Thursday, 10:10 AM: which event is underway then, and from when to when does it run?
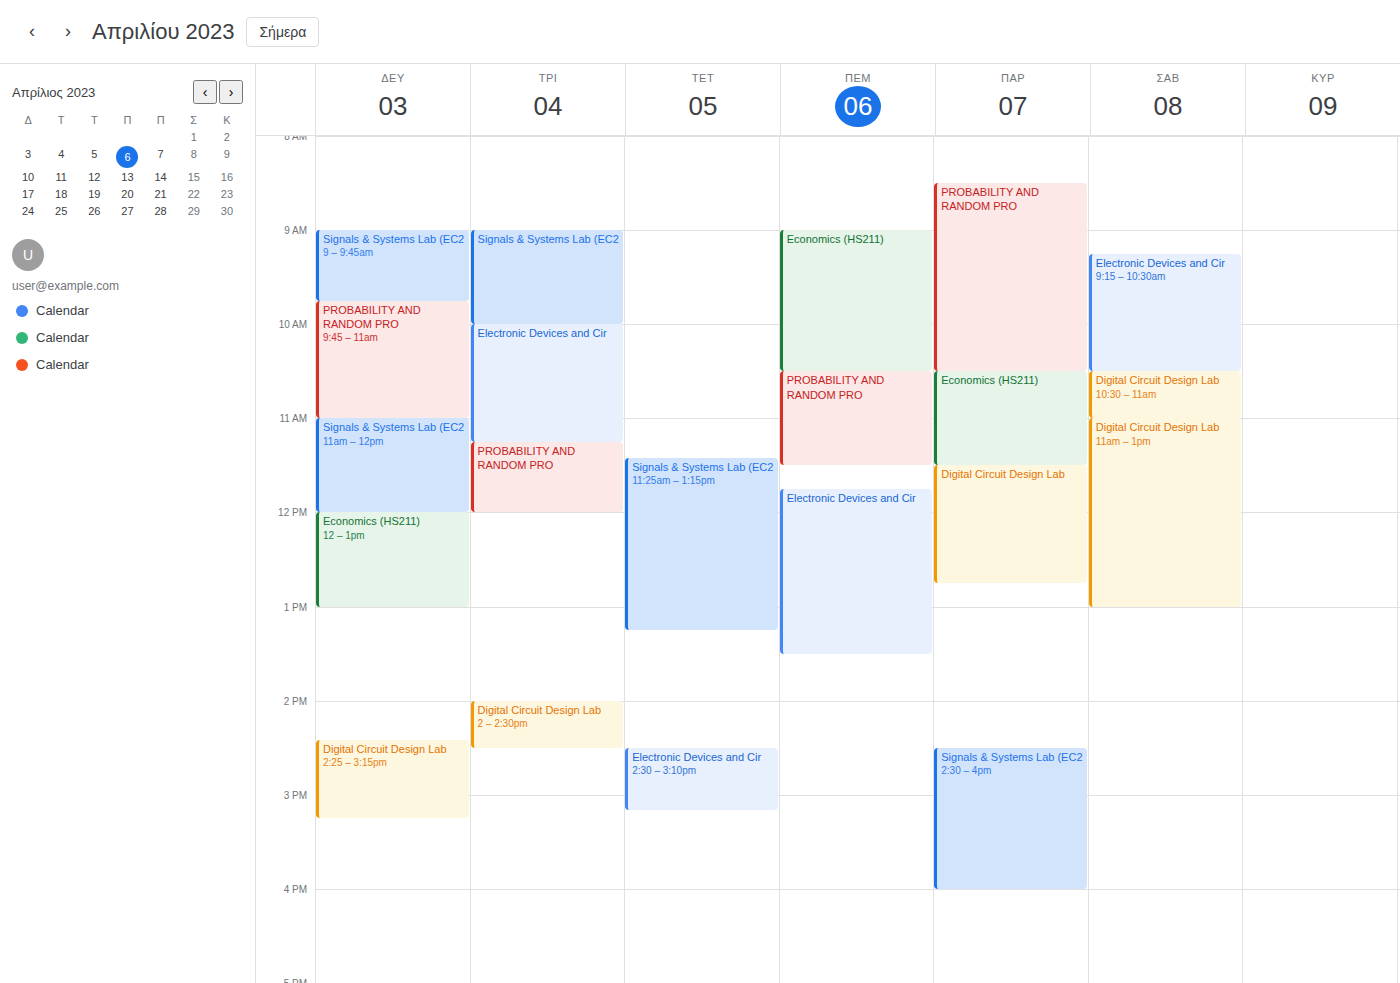
"Economics (HS211)", 9:00 AM to 10:30 AM